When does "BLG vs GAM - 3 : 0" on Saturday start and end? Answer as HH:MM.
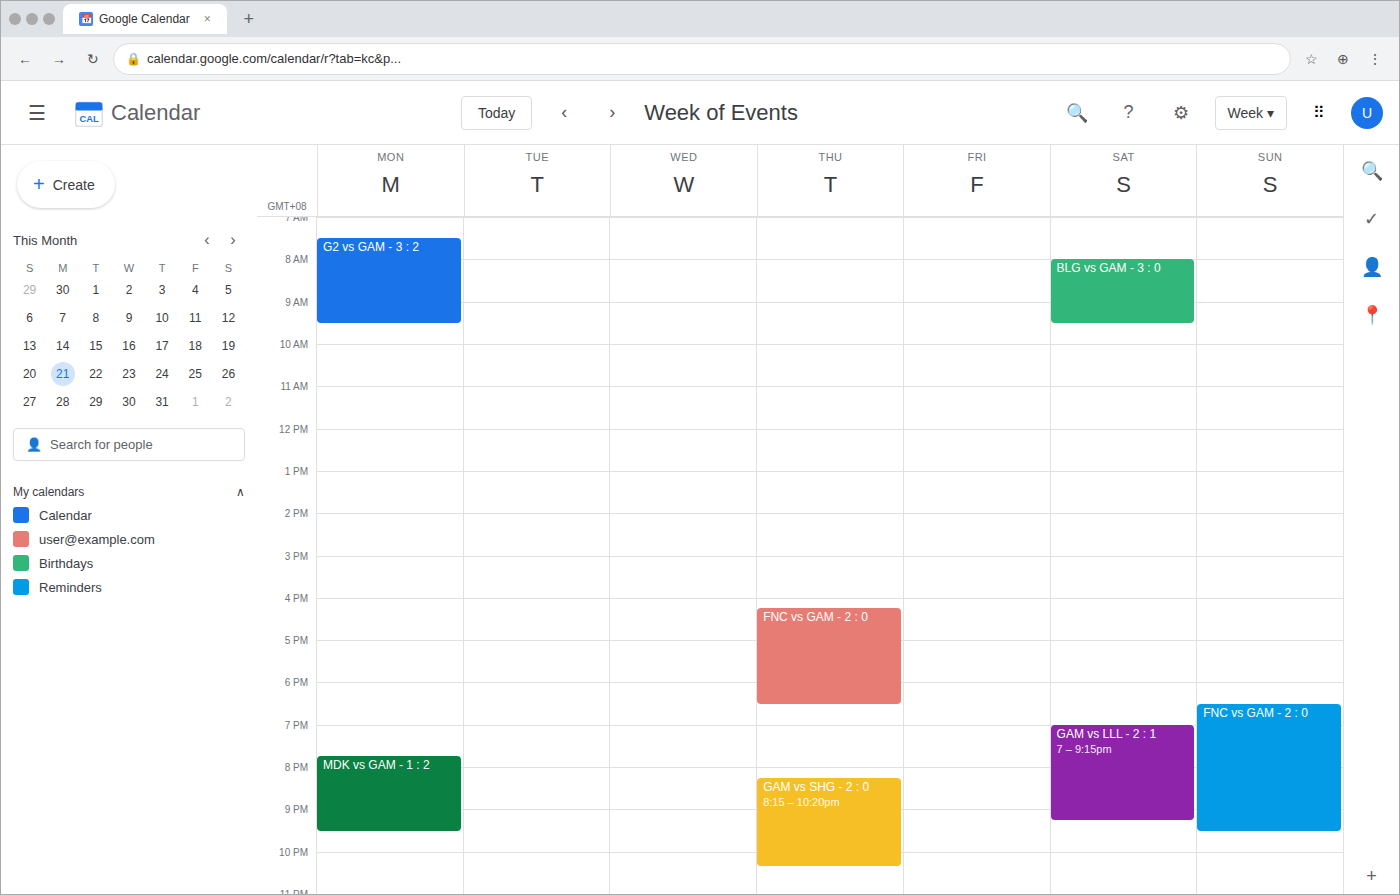
08:00 to 09:30